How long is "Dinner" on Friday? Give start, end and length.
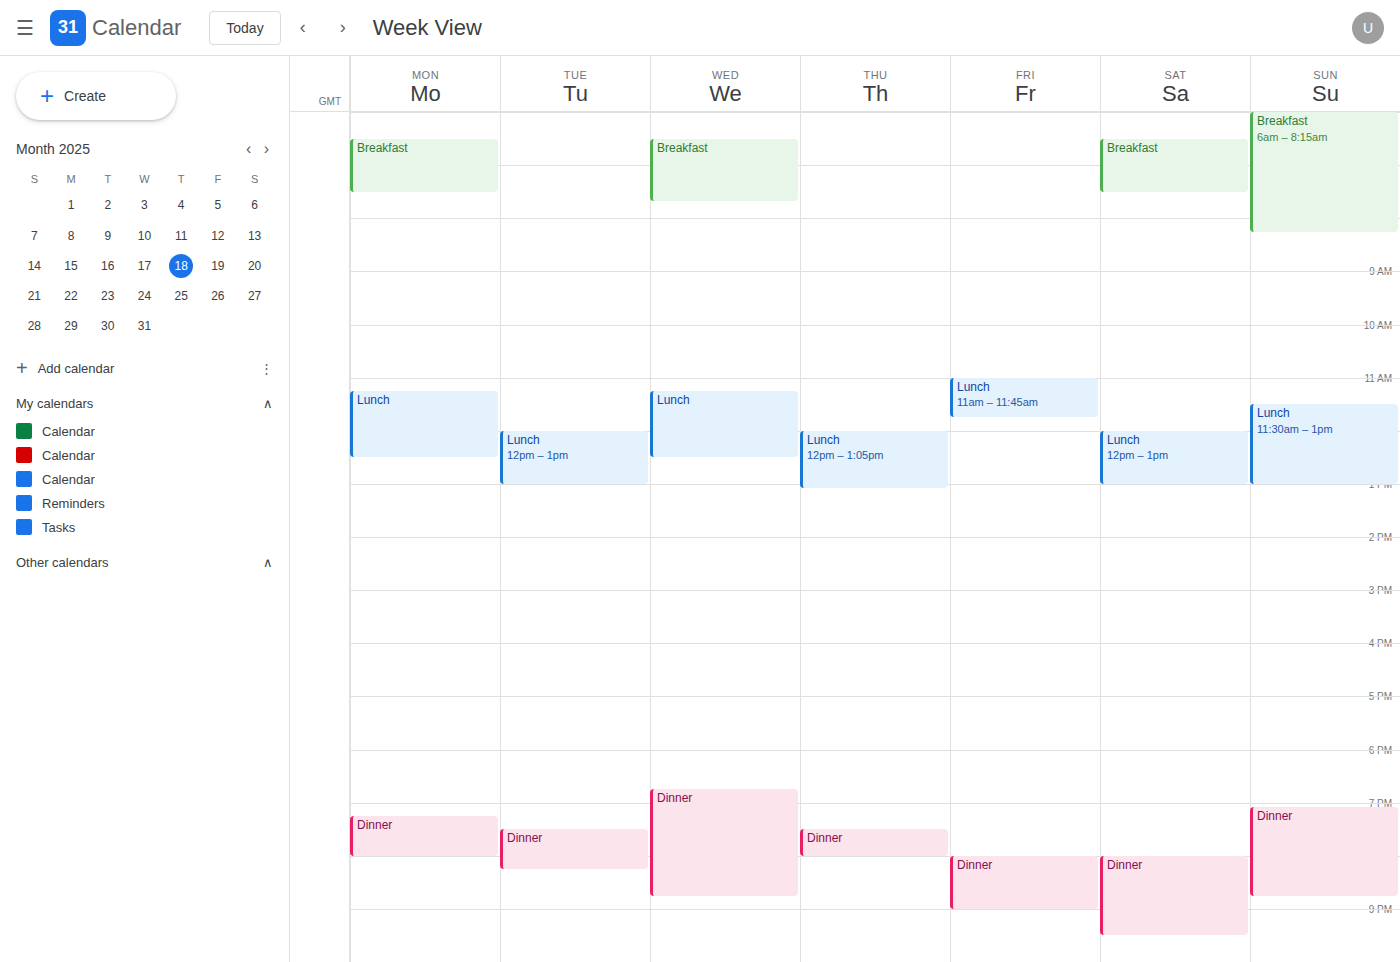
8:00 PM to 9:00 PM, 1 hour